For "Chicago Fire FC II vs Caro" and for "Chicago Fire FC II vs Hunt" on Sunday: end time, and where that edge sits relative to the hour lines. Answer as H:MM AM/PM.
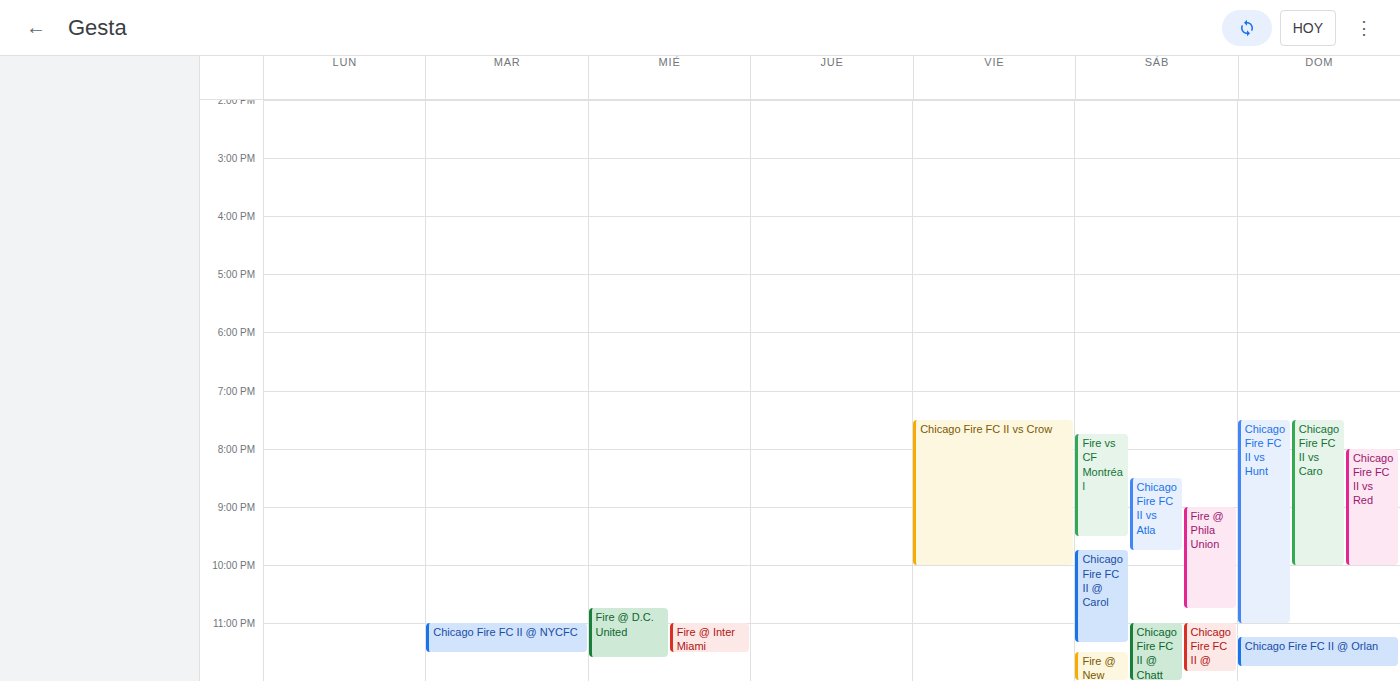
"Chicago Fire FC II vs Caro": 10:00 PM, exactly on the 10 PM line. "Chicago Fire FC II vs Hunt": 11:00 PM, exactly on the 11 PM line.